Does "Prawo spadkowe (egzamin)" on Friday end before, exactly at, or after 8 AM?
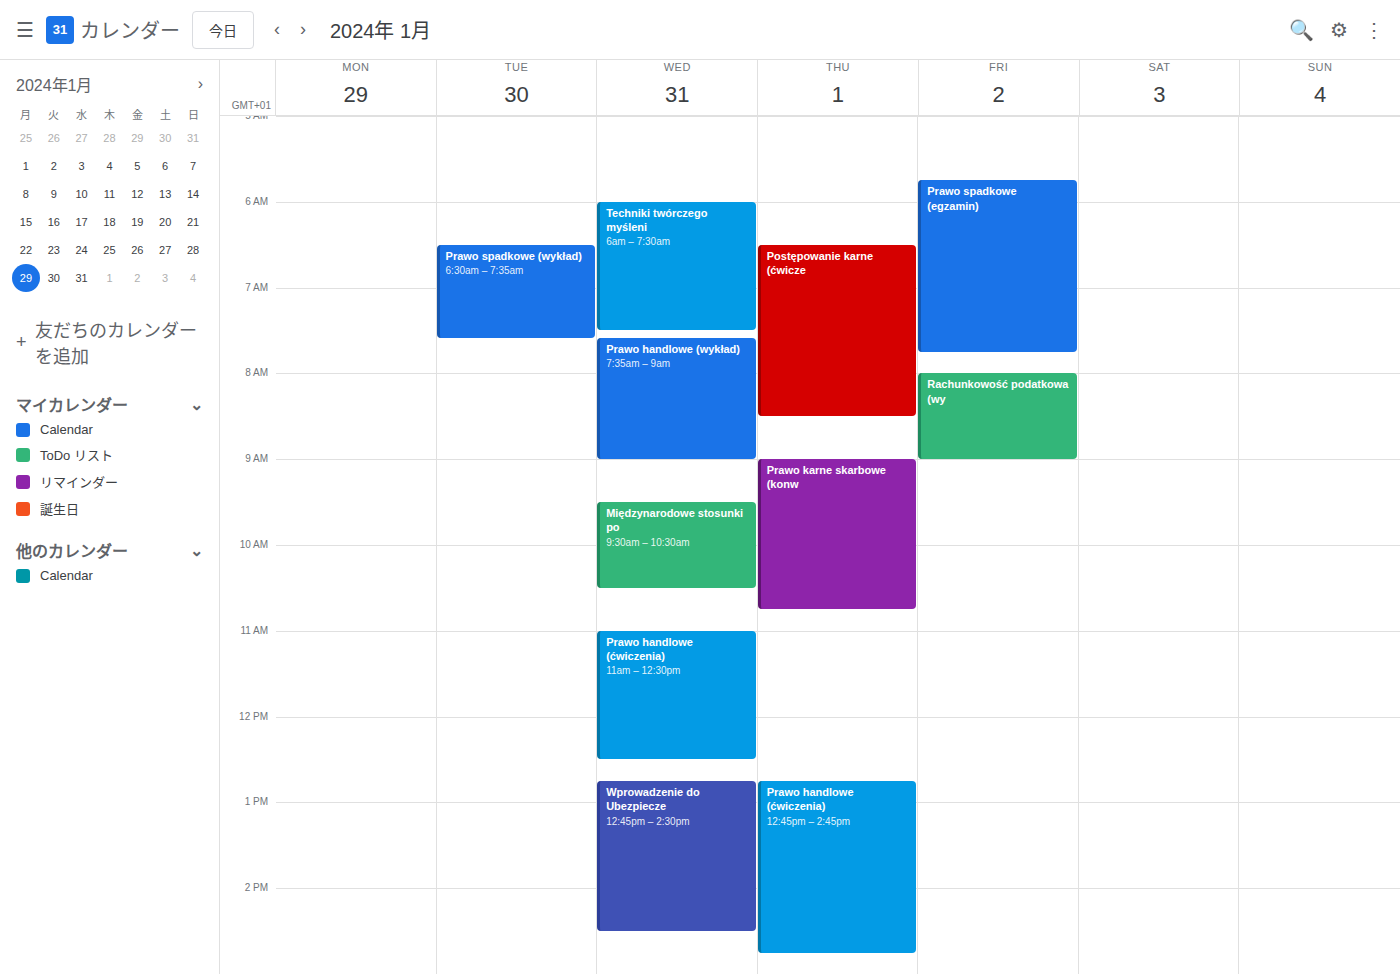
7:45 AM -- before 8 AM, 15 minutes above the 8 AM line.